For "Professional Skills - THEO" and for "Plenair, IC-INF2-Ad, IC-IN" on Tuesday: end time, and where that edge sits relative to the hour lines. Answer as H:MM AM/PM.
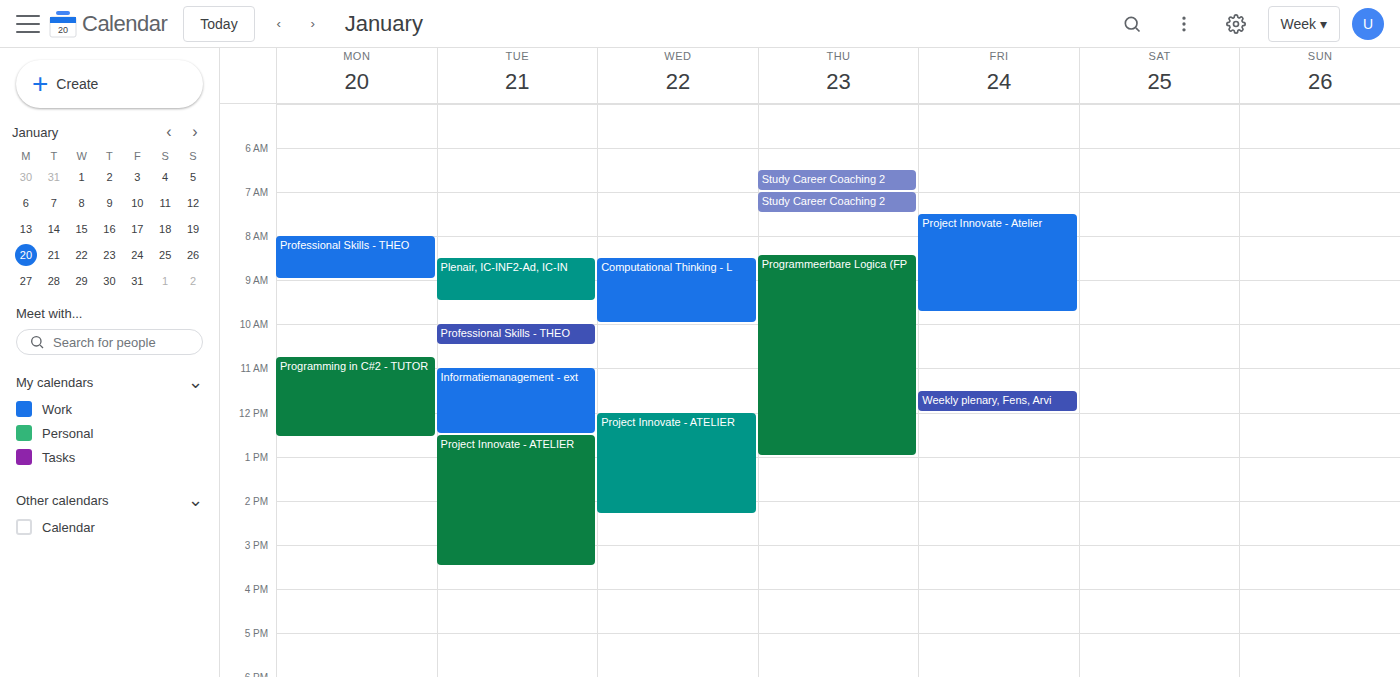
"Professional Skills - THEO": 10:30 AM, halfway between the 10 AM and 11 AM lines. "Plenair, IC-INF2-Ad, IC-IN": 9:30 AM, halfway between the 9 AM and 10 AM lines.